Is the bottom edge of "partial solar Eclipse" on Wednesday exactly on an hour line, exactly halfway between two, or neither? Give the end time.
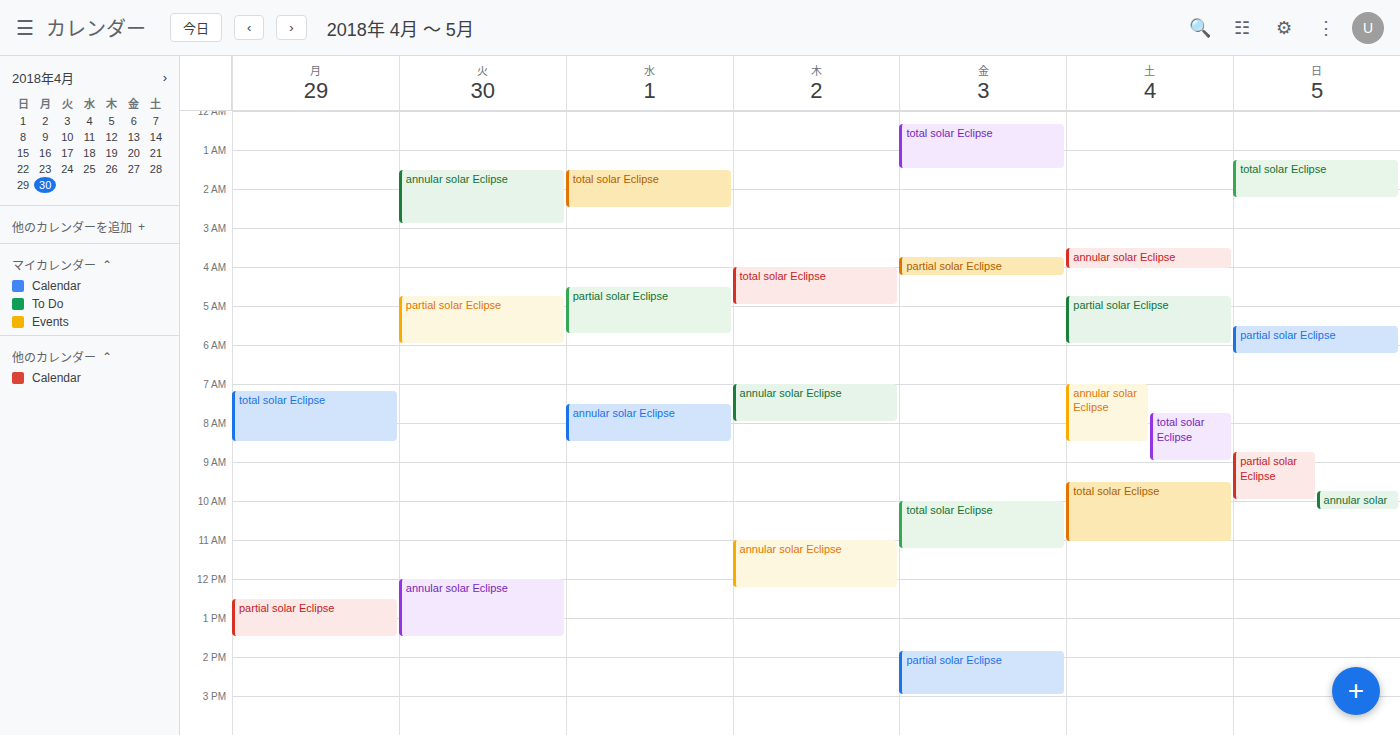
5:45 AM -- neither: three quarters of the way from the 5 AM line to the 6 AM line.